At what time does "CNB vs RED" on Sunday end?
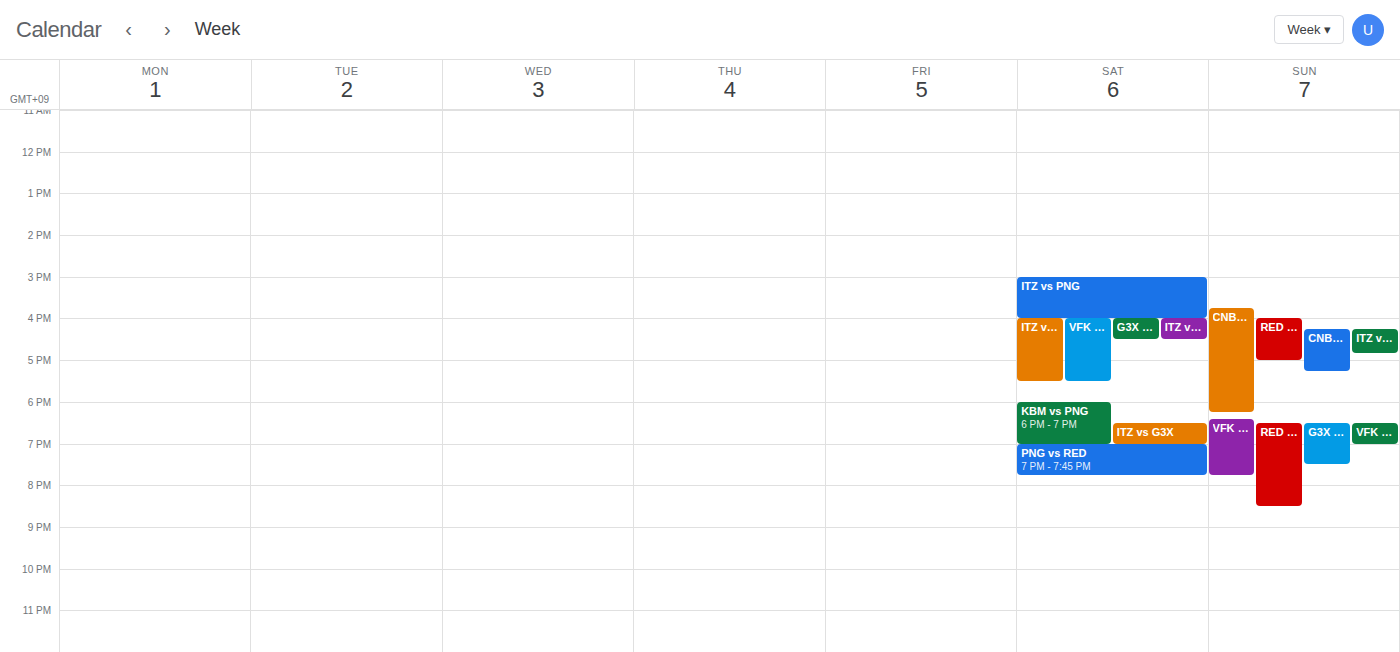
6:15 PM